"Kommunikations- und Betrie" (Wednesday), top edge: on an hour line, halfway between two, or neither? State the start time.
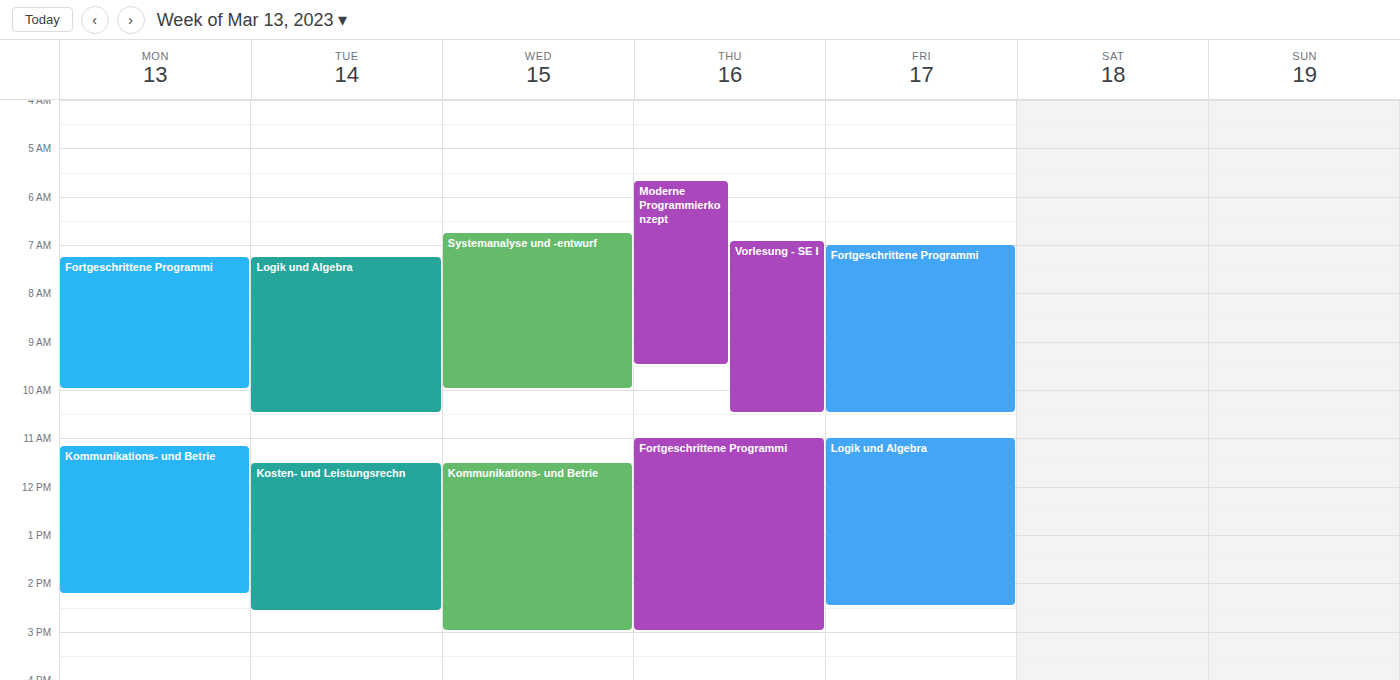
11:30 AM -- halfway between the 11 AM and 12 PM lines.